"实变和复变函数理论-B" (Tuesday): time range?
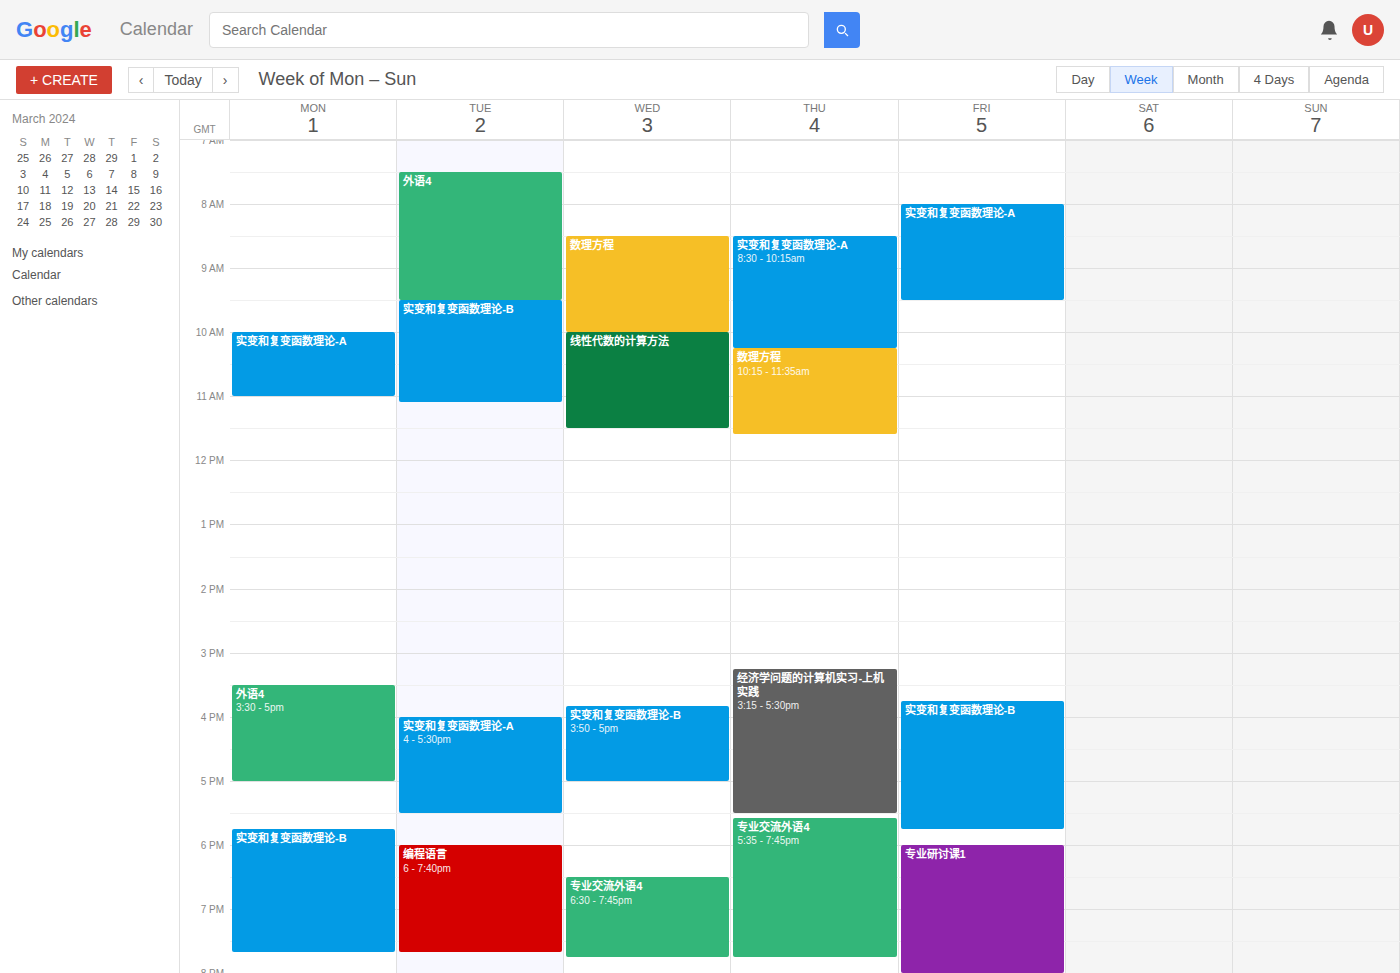
9:30 AM to 11:05 AM